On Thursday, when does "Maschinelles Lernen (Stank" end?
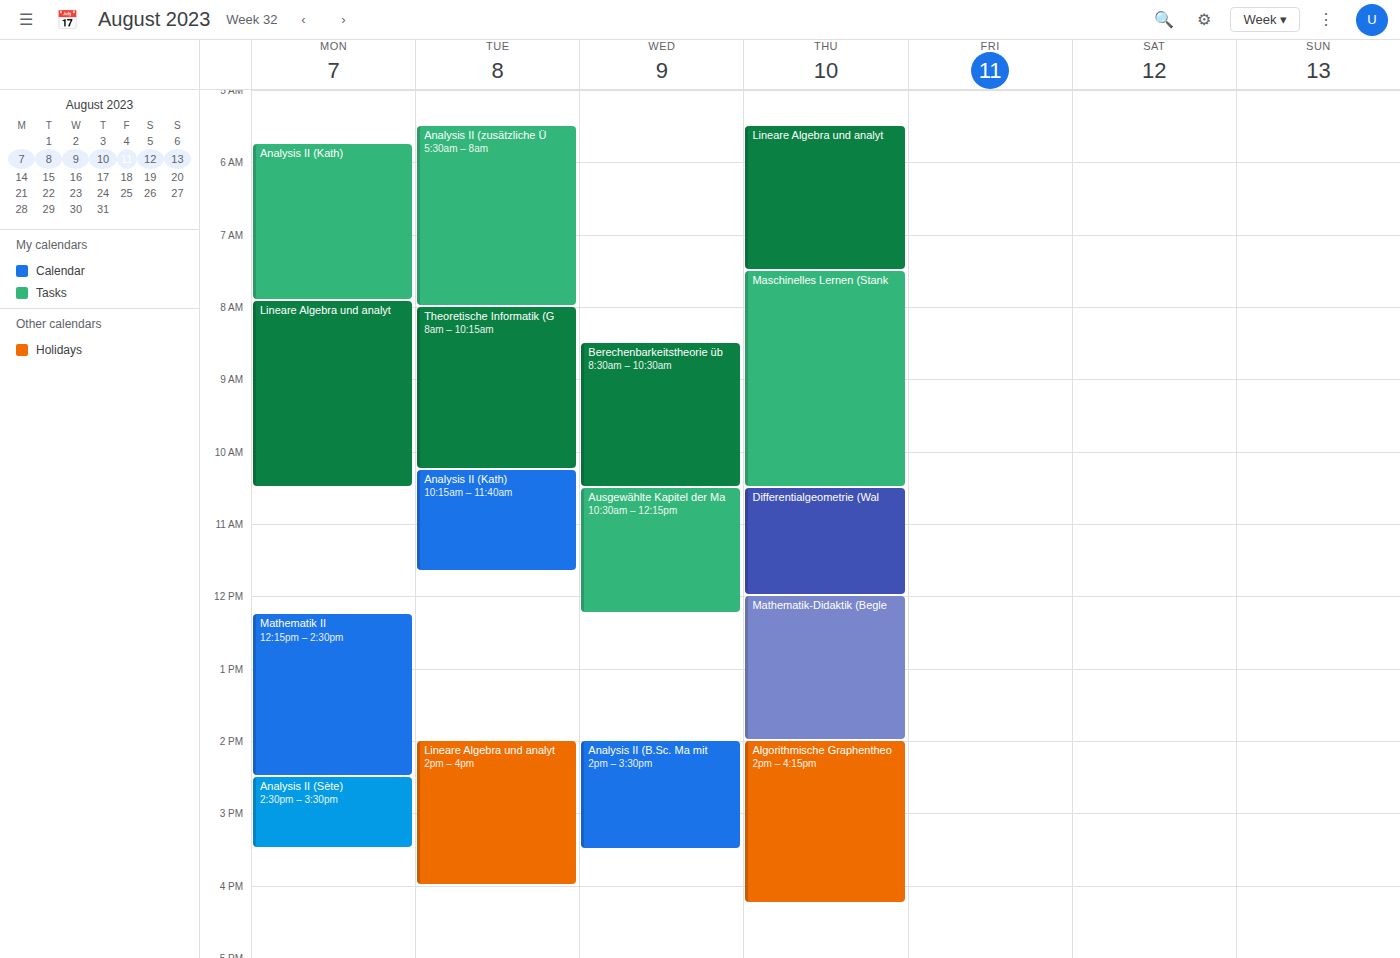
10:30 AM